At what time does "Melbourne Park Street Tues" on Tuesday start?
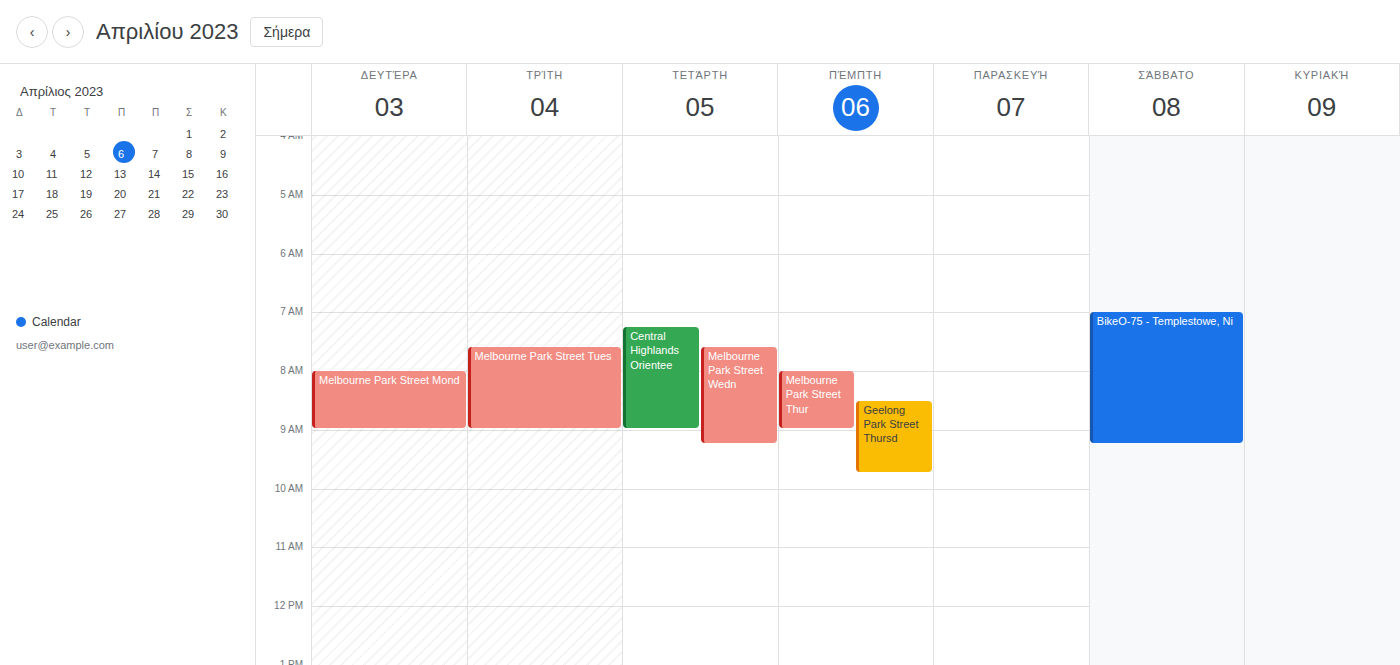
07:35